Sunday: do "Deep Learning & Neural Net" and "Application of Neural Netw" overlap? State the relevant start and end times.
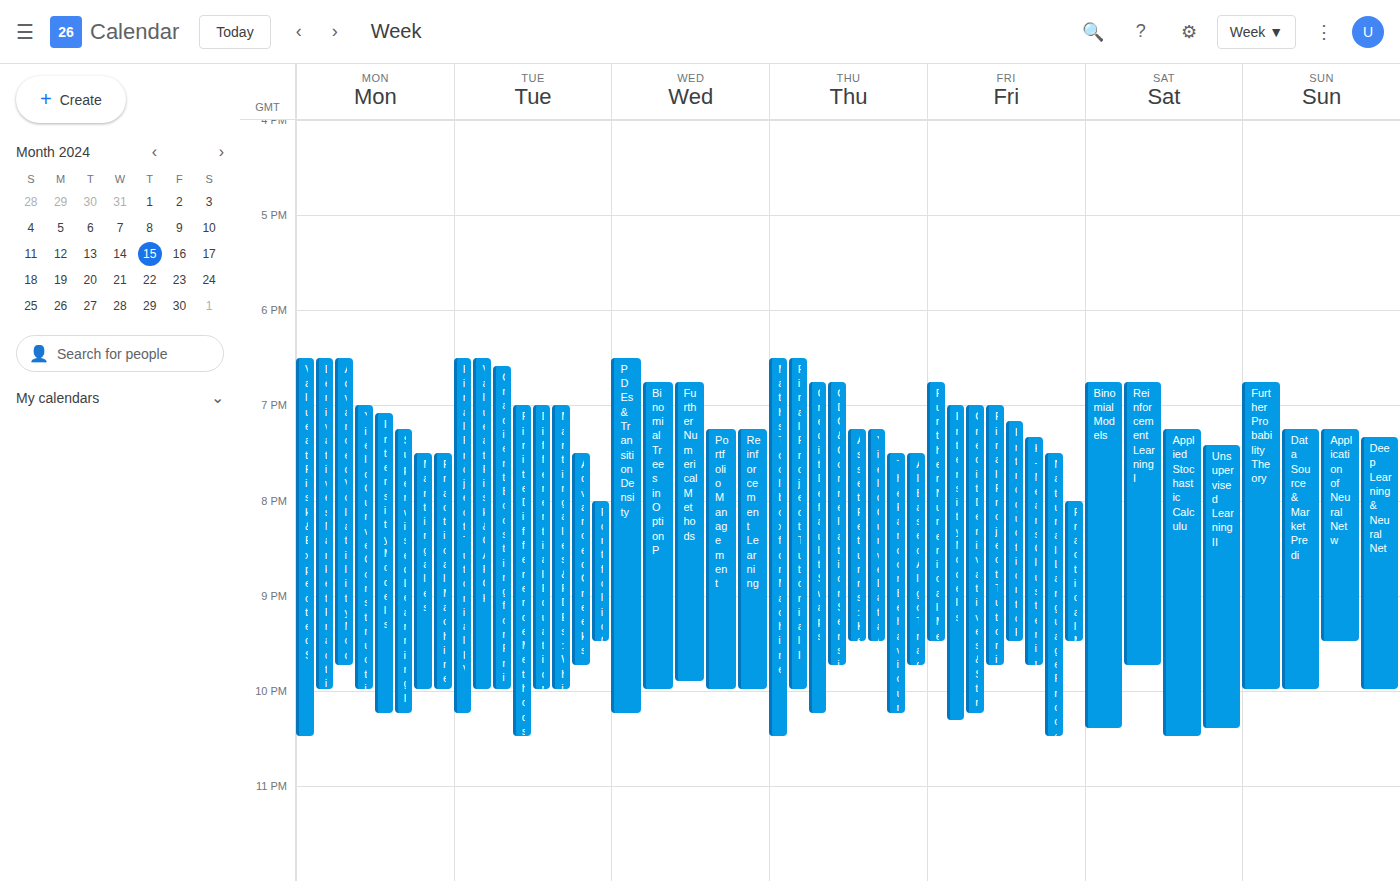
"Deep Learning & Neural Net" starts at 7:20 PM, before "Application of Neural Netw" ends at 9:30 PM -- they overlap.